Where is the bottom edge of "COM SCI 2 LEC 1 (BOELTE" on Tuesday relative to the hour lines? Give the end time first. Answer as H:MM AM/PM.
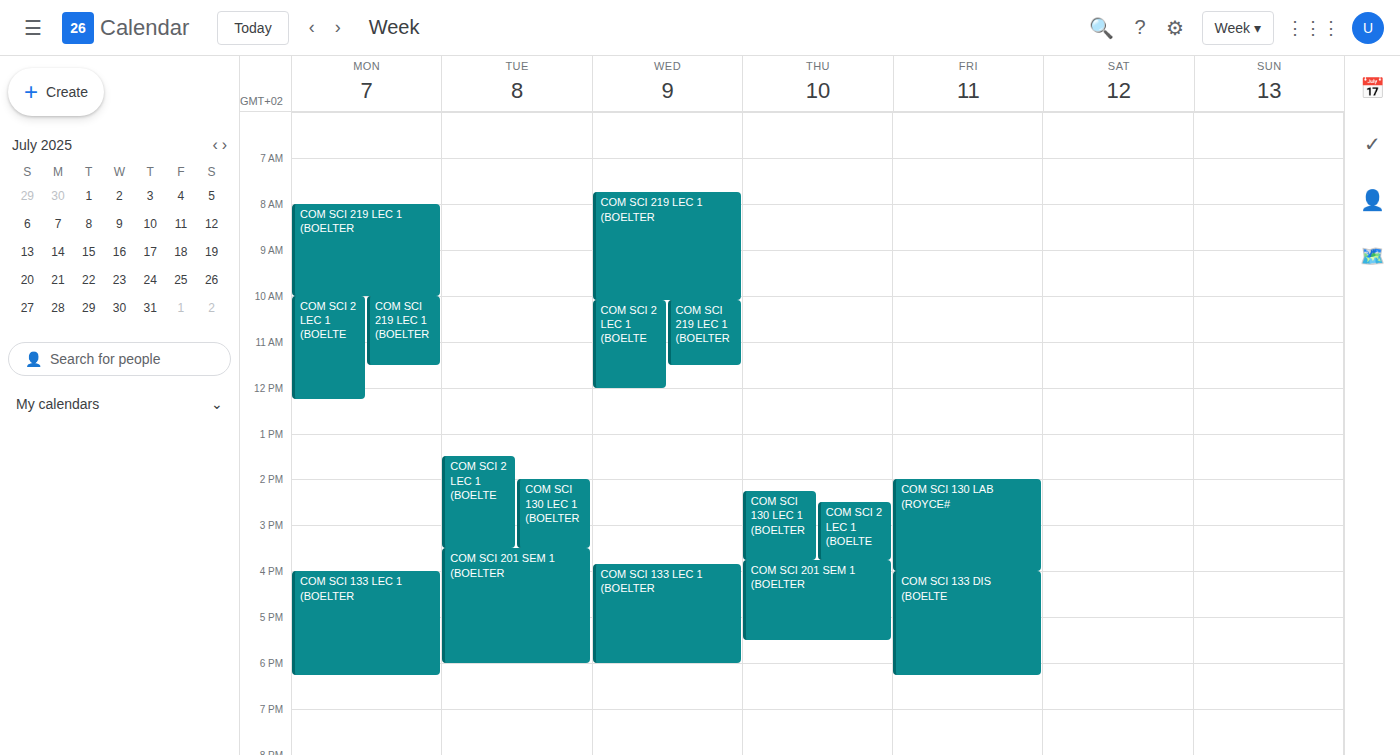
3:30 PM -- halfway between the 3 PM and 4 PM lines.